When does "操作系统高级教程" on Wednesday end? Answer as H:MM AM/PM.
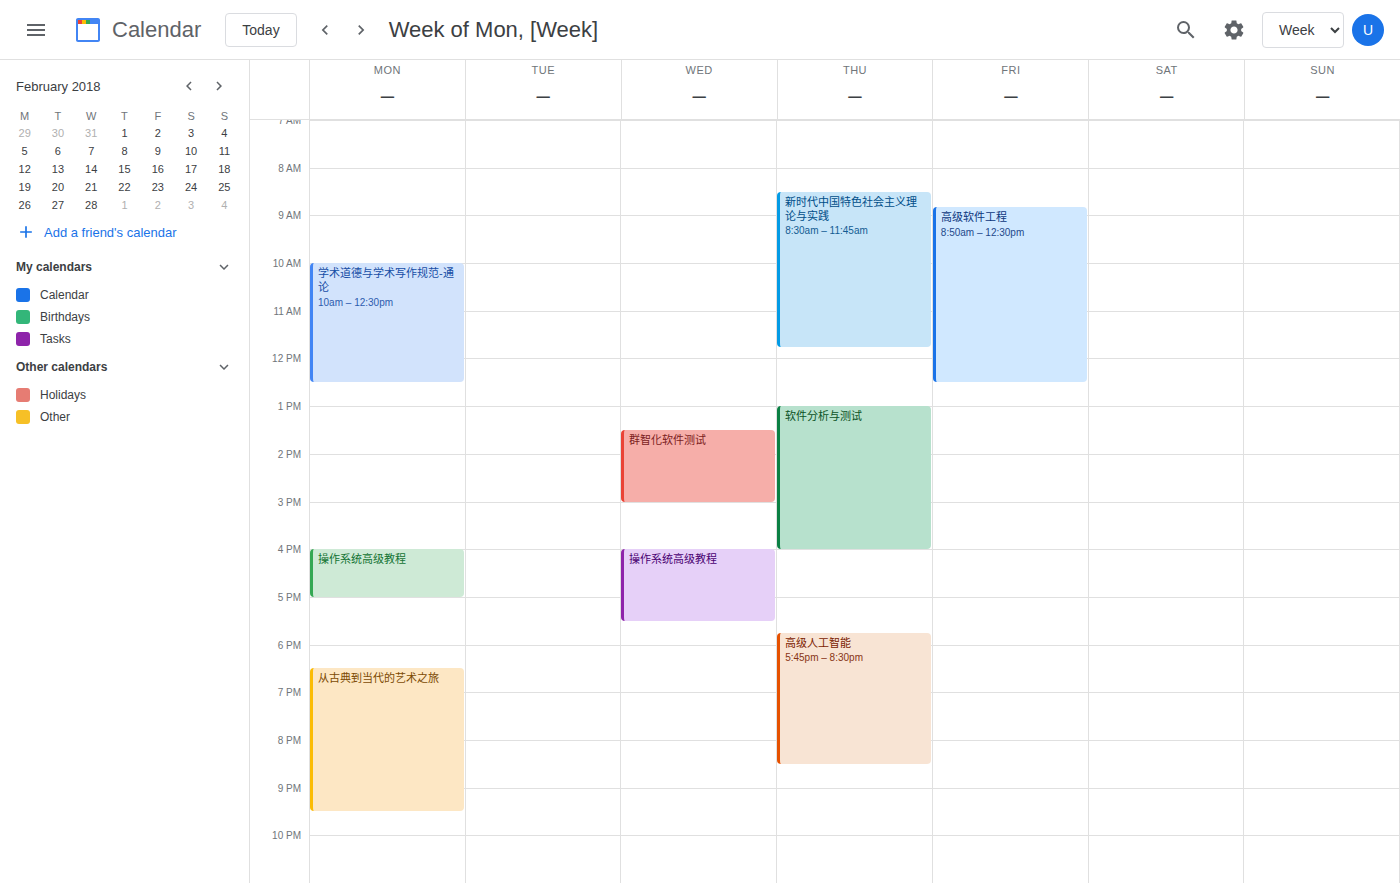
5:30 PM